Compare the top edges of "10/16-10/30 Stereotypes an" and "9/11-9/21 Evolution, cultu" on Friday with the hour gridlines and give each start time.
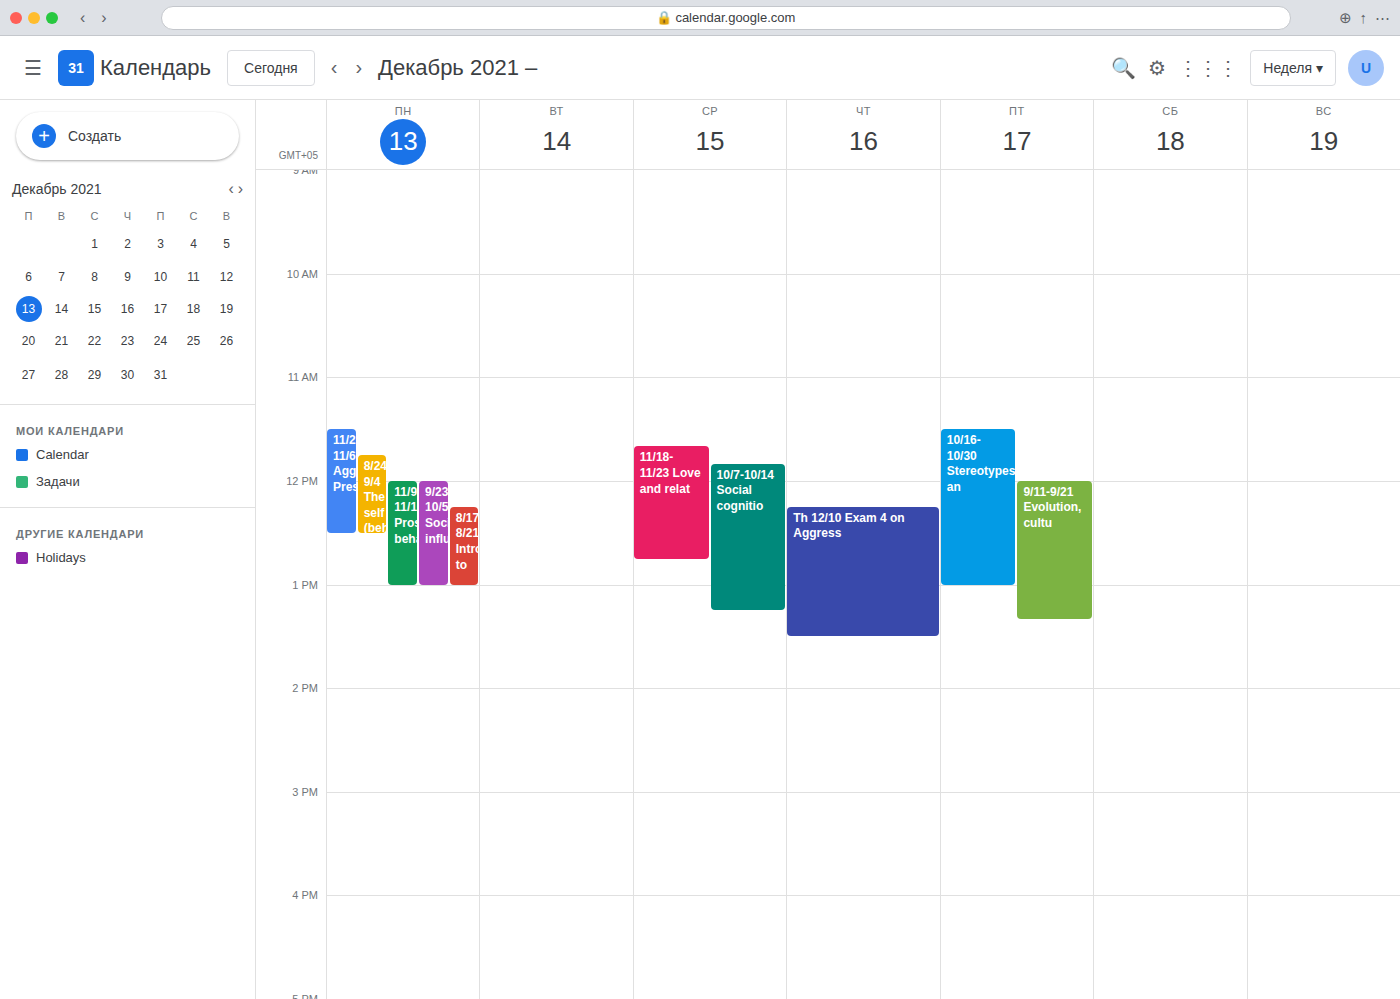
"10/16-10/30 Stereotypes an": 11:30 AM, halfway between the 11 AM and 12 PM lines. "9/11-9/21 Evolution, cultu": 12:00 PM, exactly on the 12 PM line.